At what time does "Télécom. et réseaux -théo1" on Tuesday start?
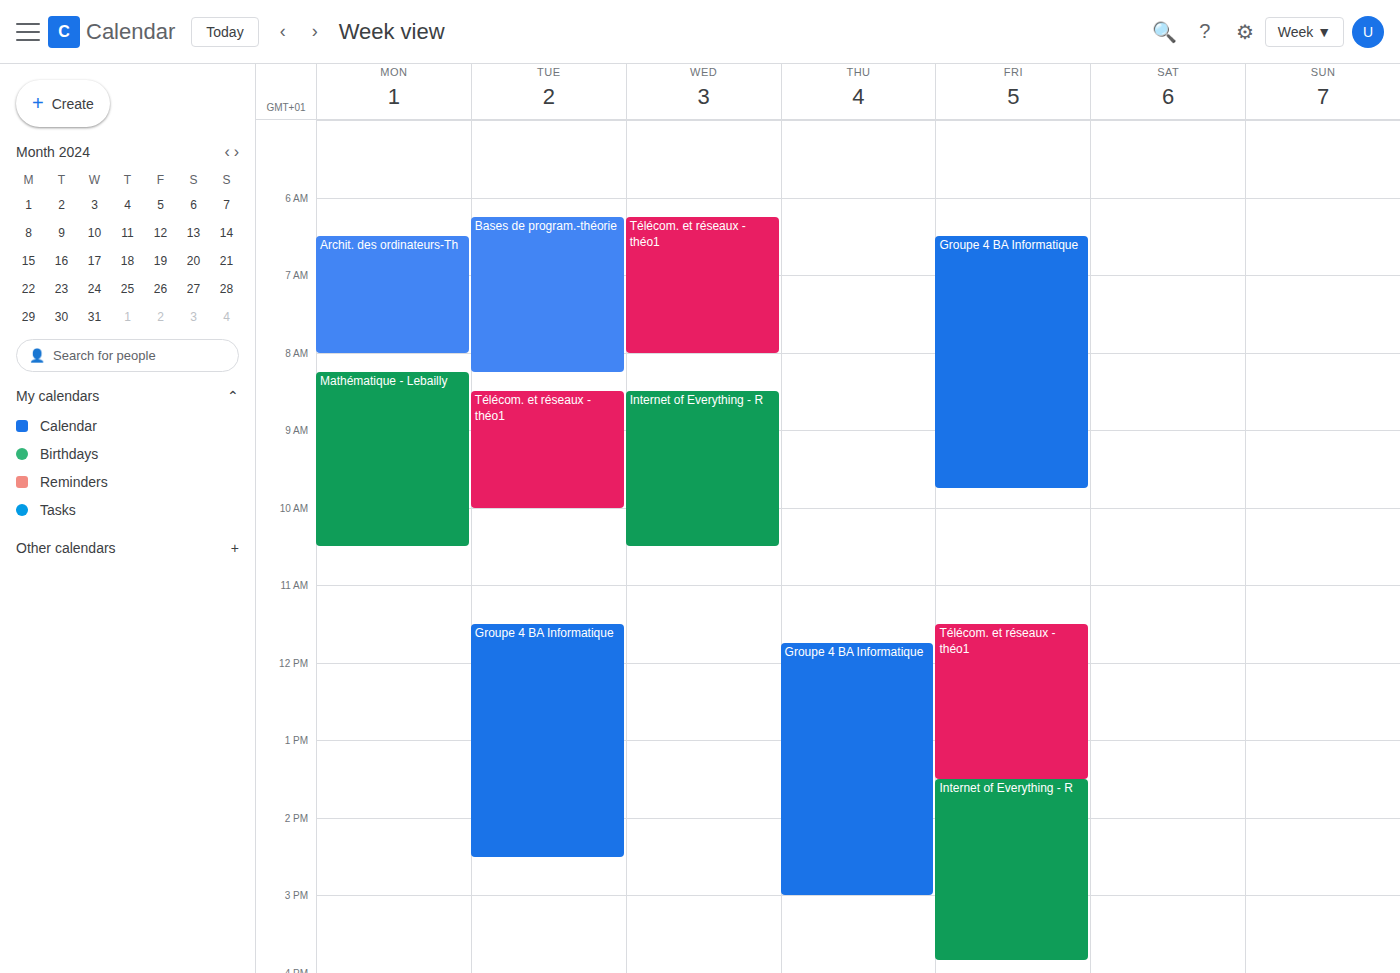
8:30 AM